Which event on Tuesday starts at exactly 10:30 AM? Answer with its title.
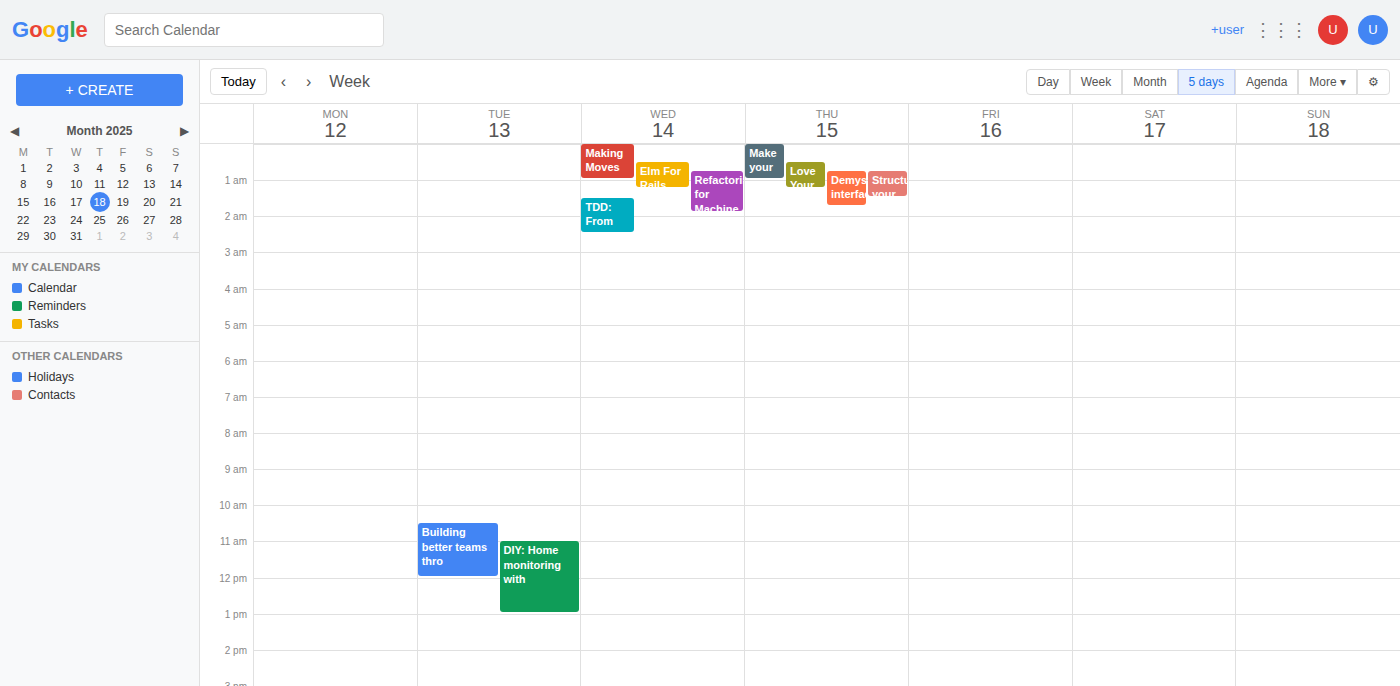
"Building better teams thro"